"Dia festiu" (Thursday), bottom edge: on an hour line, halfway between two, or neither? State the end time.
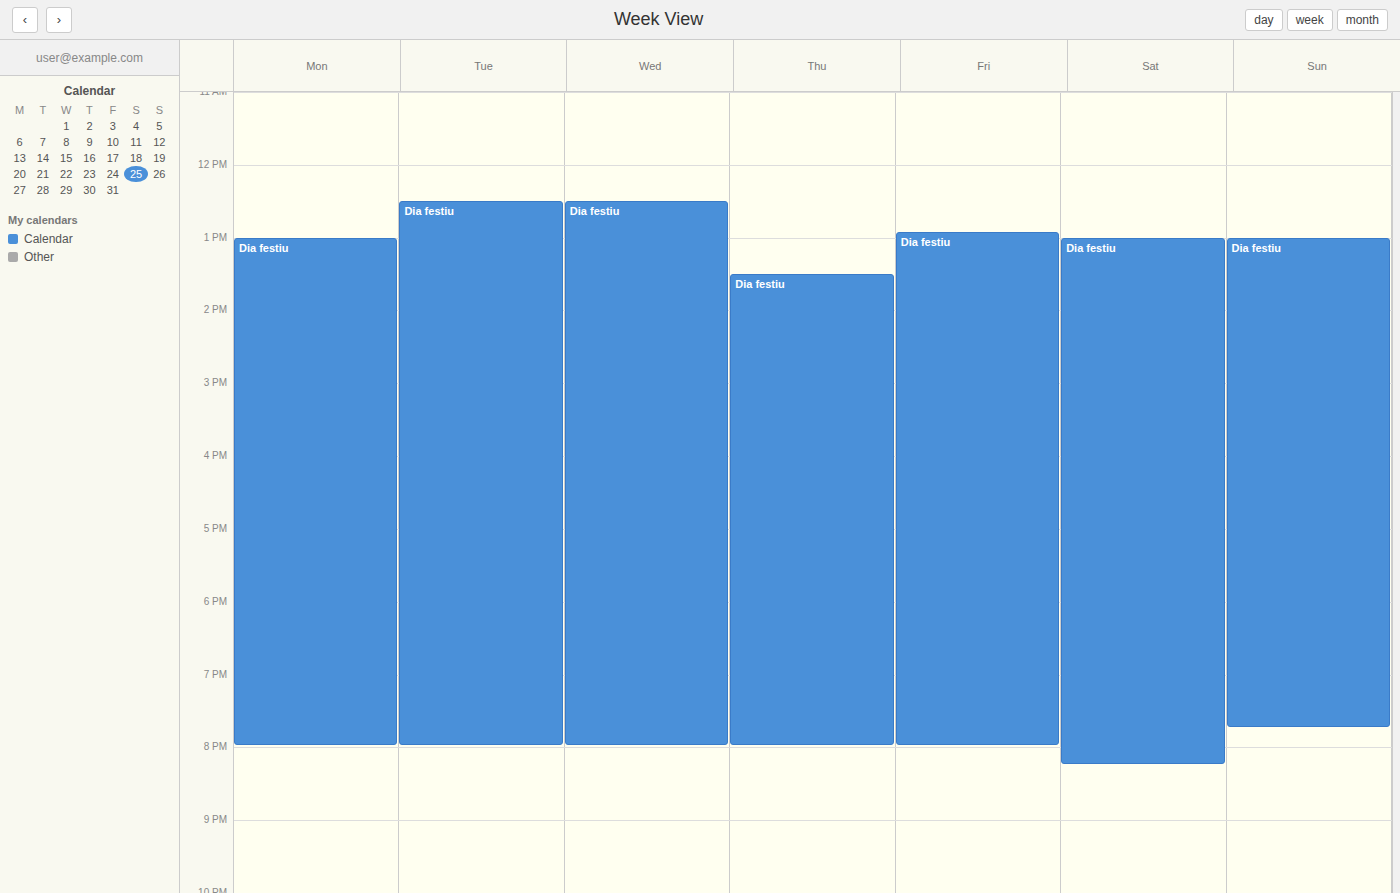
8:00 PM -- exactly on the 8 PM line.